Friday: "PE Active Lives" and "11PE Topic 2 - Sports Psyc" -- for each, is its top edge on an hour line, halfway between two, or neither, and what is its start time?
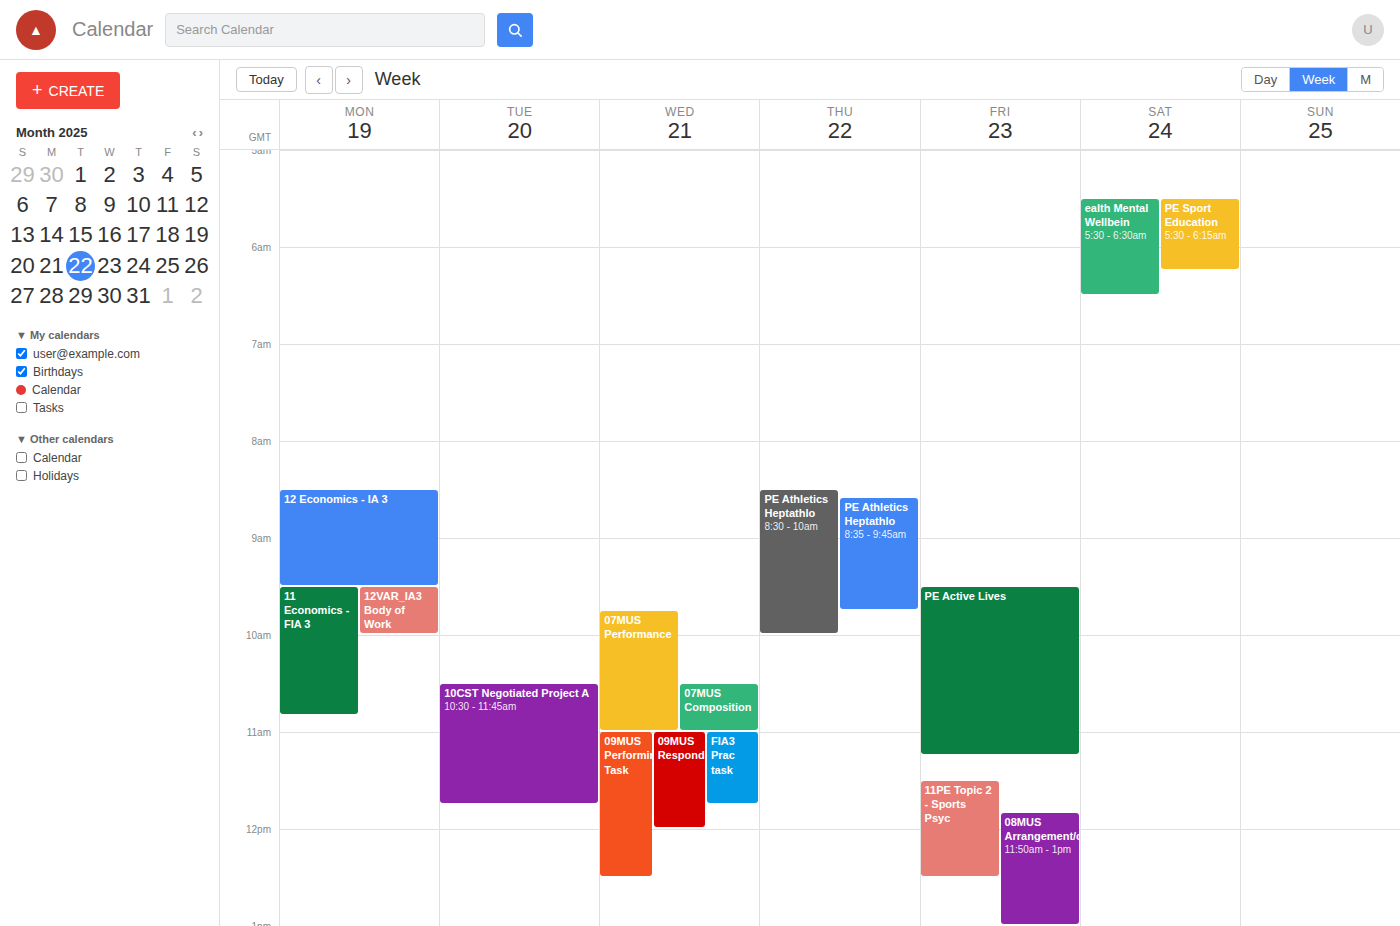
"PE Active Lives": 9:30 AM, halfway between the 9 AM and 10 AM lines. "11PE Topic 2 - Sports Psyc": 11:30 AM, halfway between the 11 AM and 12 PM lines.